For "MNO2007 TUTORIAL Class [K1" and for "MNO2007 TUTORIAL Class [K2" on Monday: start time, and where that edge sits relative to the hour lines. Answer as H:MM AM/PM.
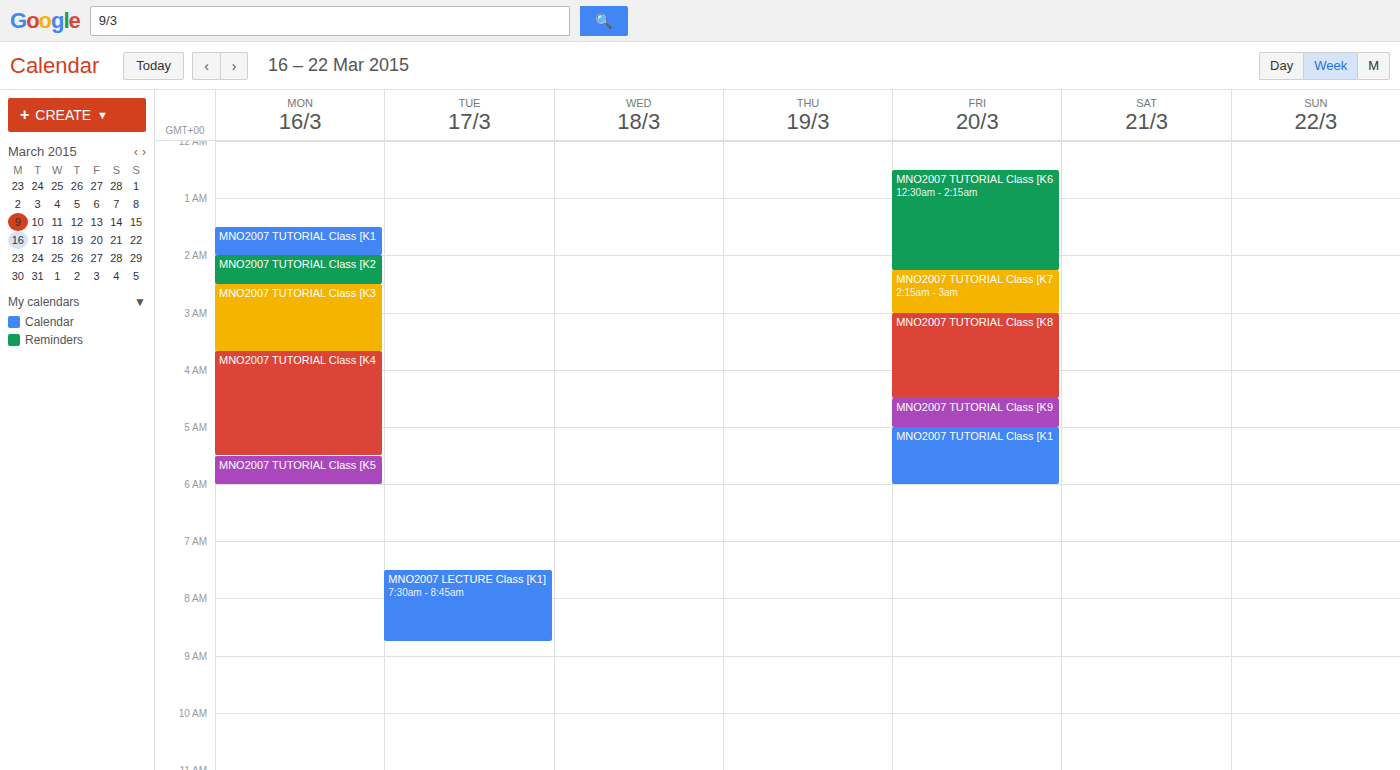
"MNO2007 TUTORIAL Class [K1": 1:30 AM, halfway between the 1 AM and 2 AM lines. "MNO2007 TUTORIAL Class [K2": 2:00 AM, exactly on the 2 AM line.